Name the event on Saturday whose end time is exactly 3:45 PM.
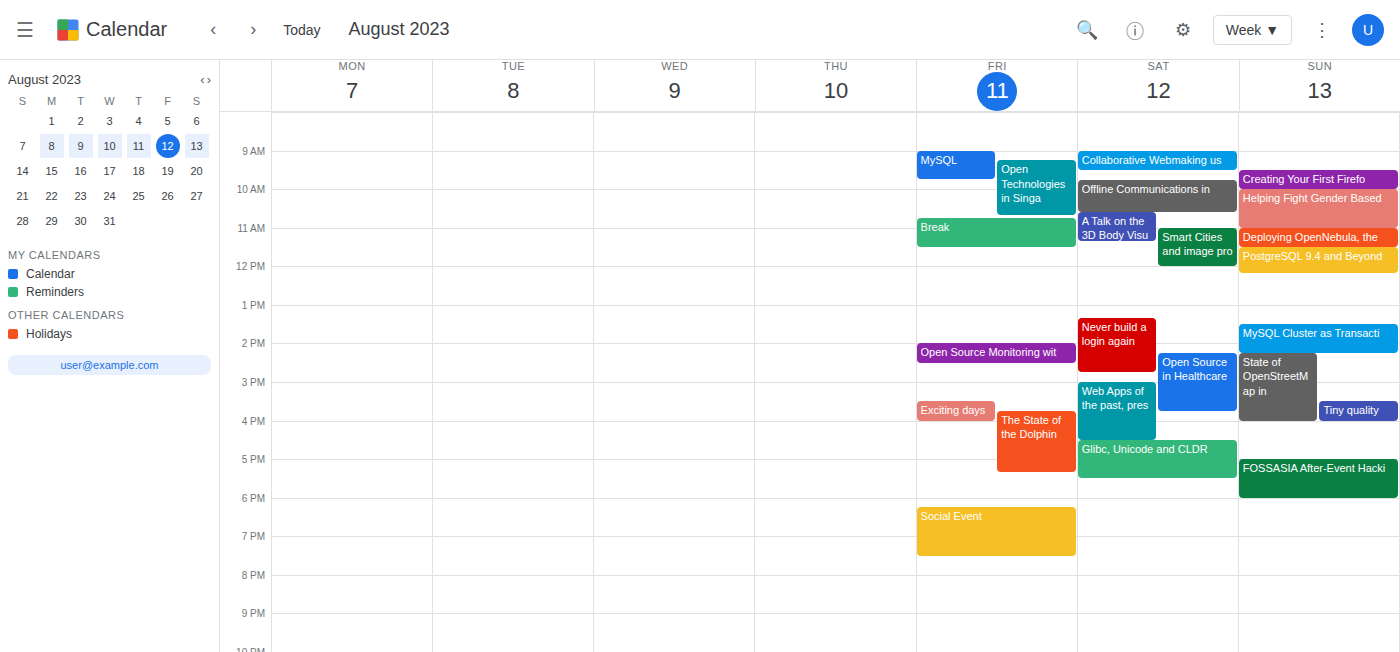
"Open Source in Healthcare"